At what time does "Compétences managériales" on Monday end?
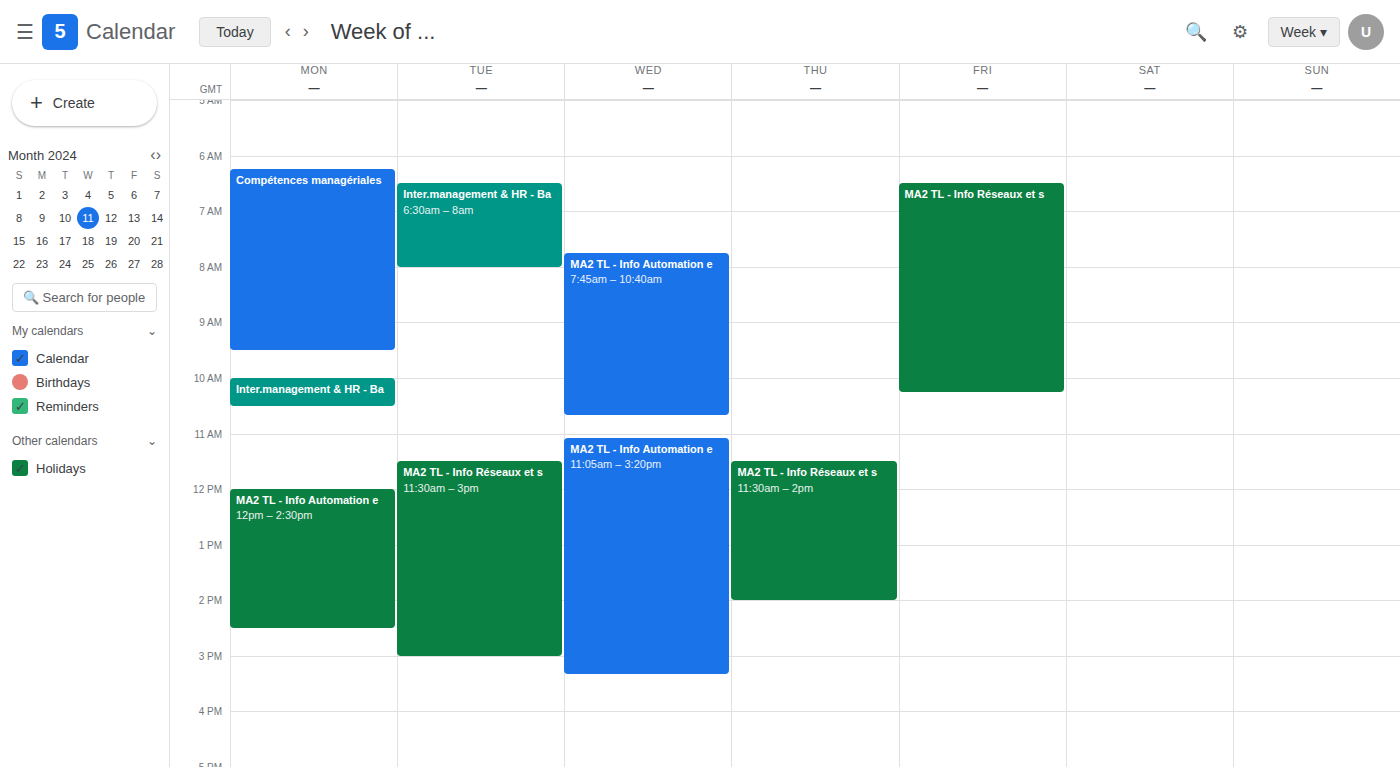
09:30